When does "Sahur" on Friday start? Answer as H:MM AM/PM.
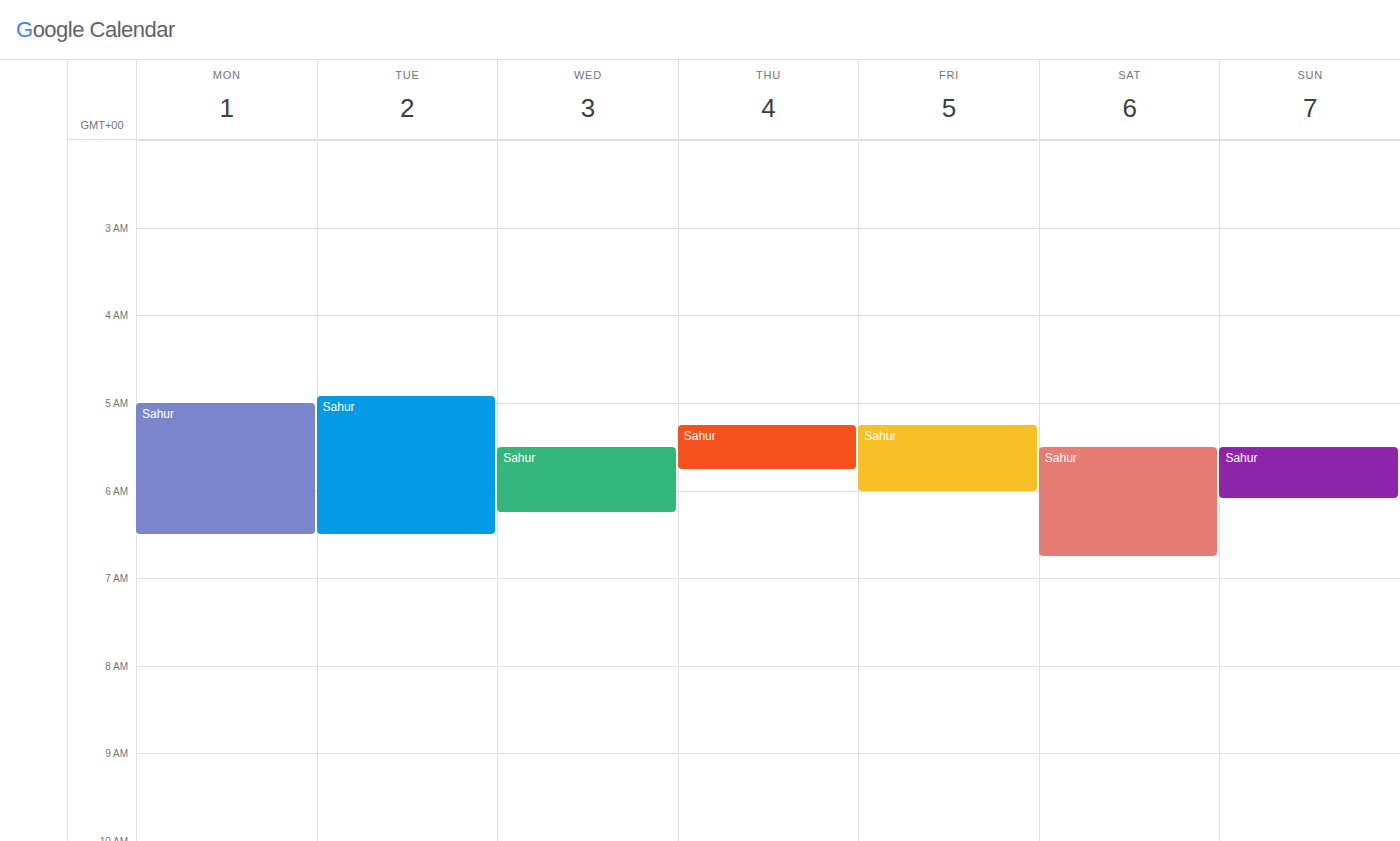
5:15 AM